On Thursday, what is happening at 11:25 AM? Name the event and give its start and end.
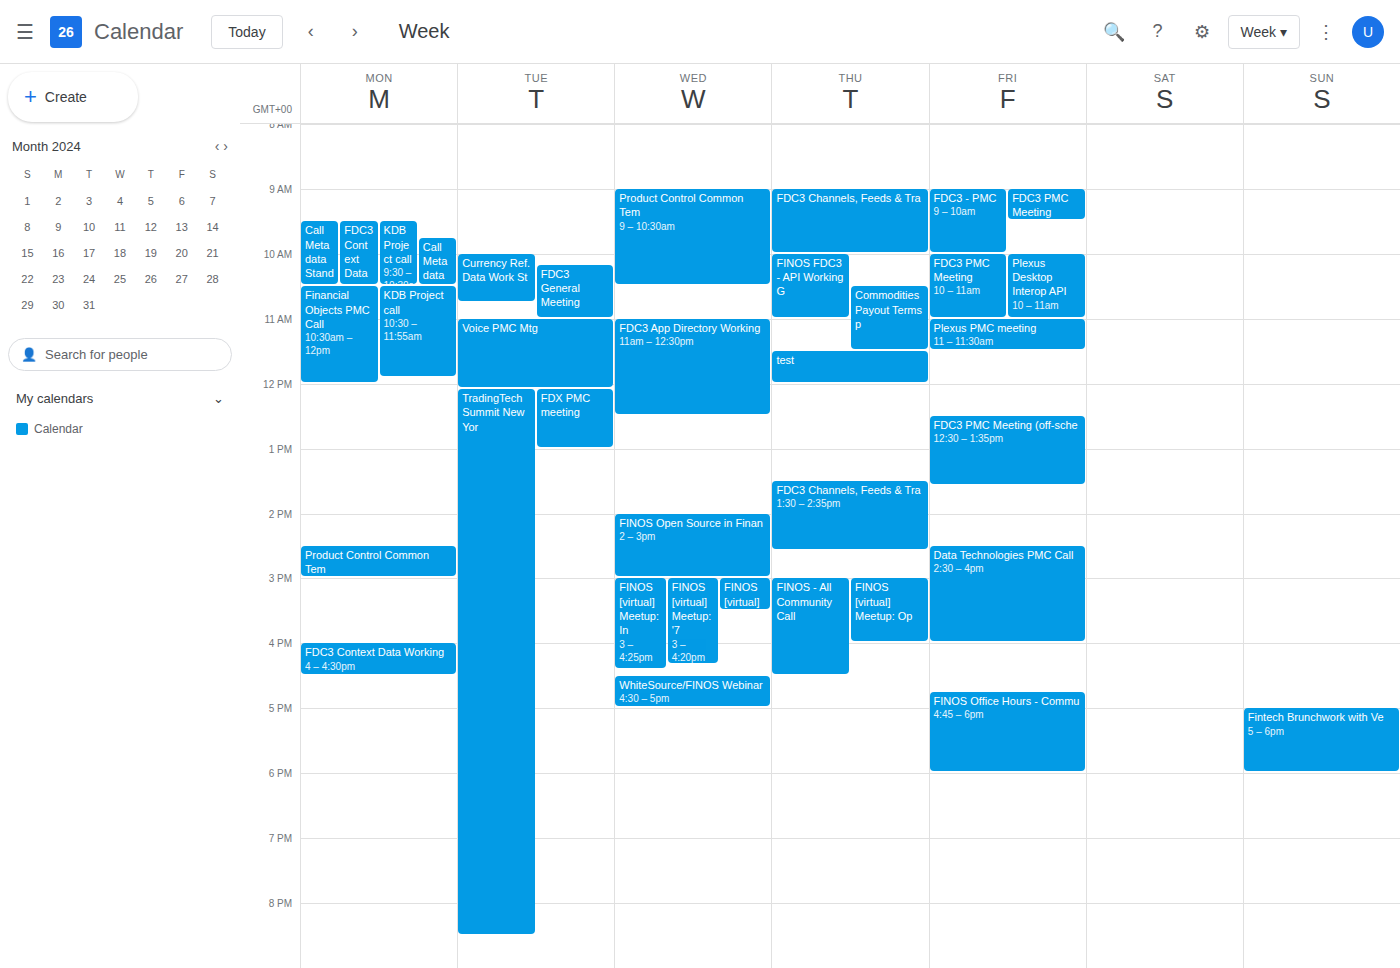
"Commodities Payout Terms p", 10:30 AM to 11:30 AM